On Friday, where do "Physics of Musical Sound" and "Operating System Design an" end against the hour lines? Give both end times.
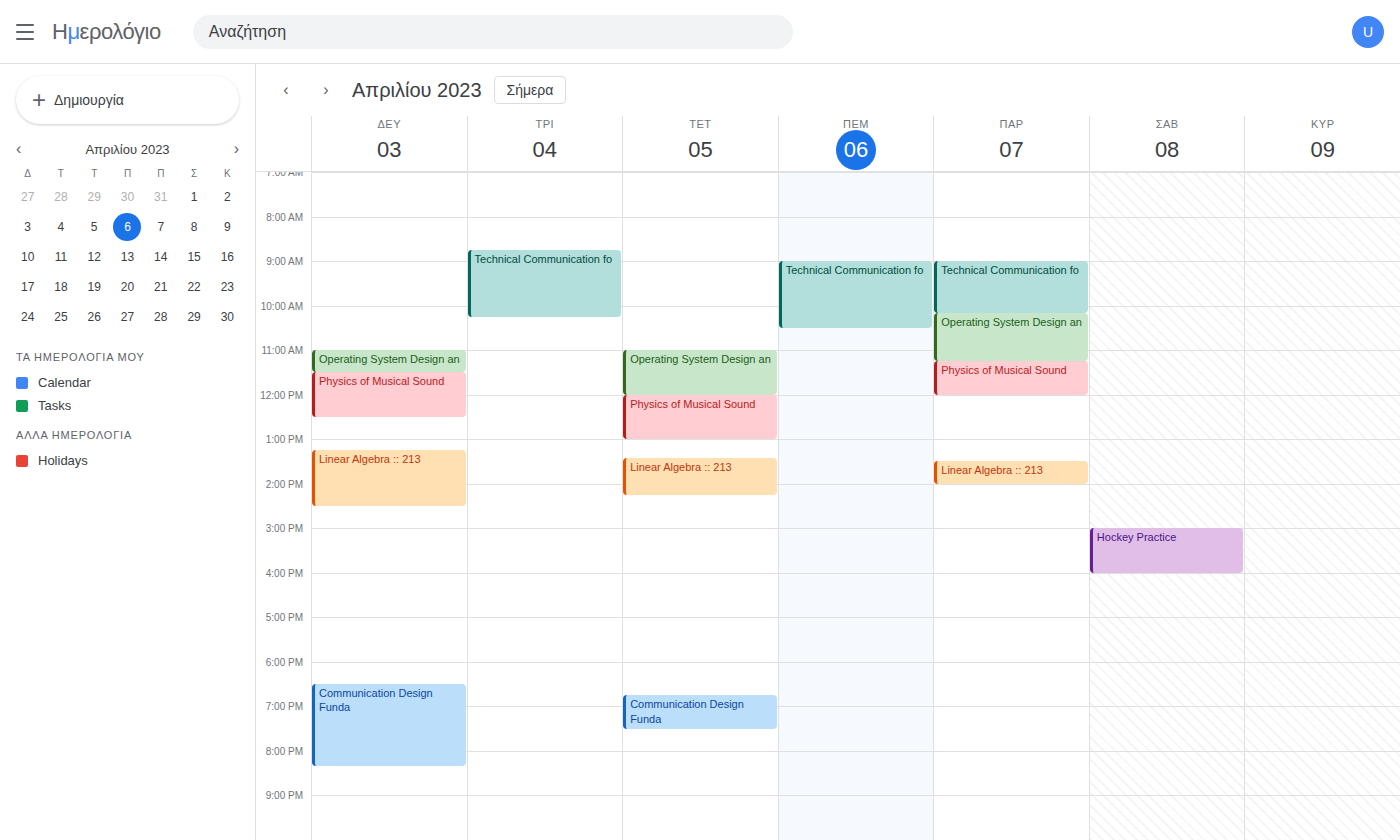
"Physics of Musical Sound": 12:00 PM, exactly on the 12 PM line. "Operating System Design an": 11:15 AM, neither: a quarter of the way from the 11 AM line to the 12 PM line.